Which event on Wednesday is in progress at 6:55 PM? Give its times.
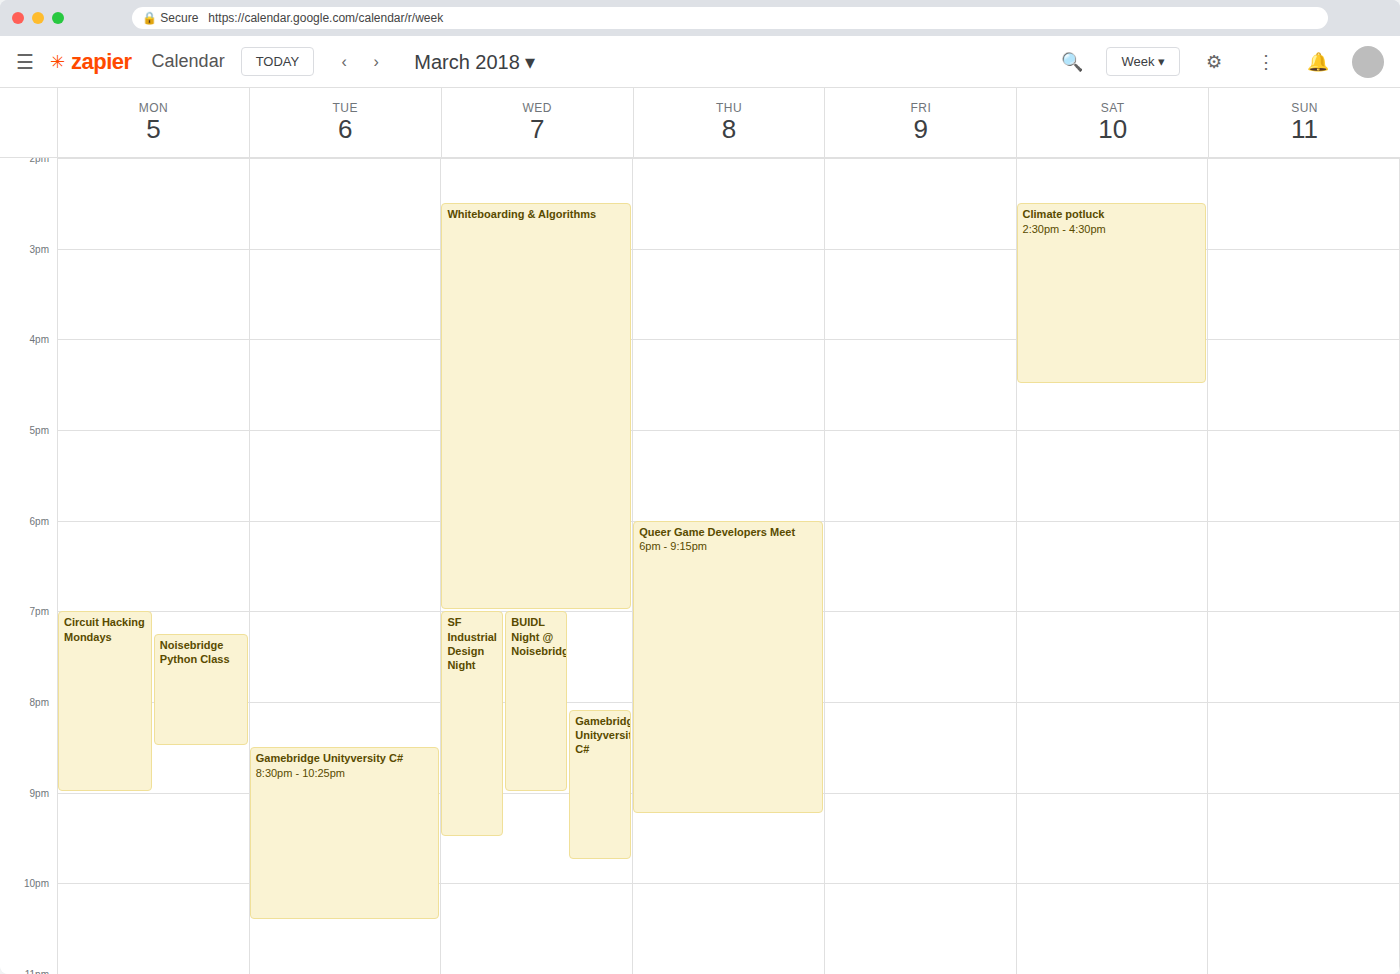
"Whiteboarding & Algorithms", 2:30 PM to 7:00 PM